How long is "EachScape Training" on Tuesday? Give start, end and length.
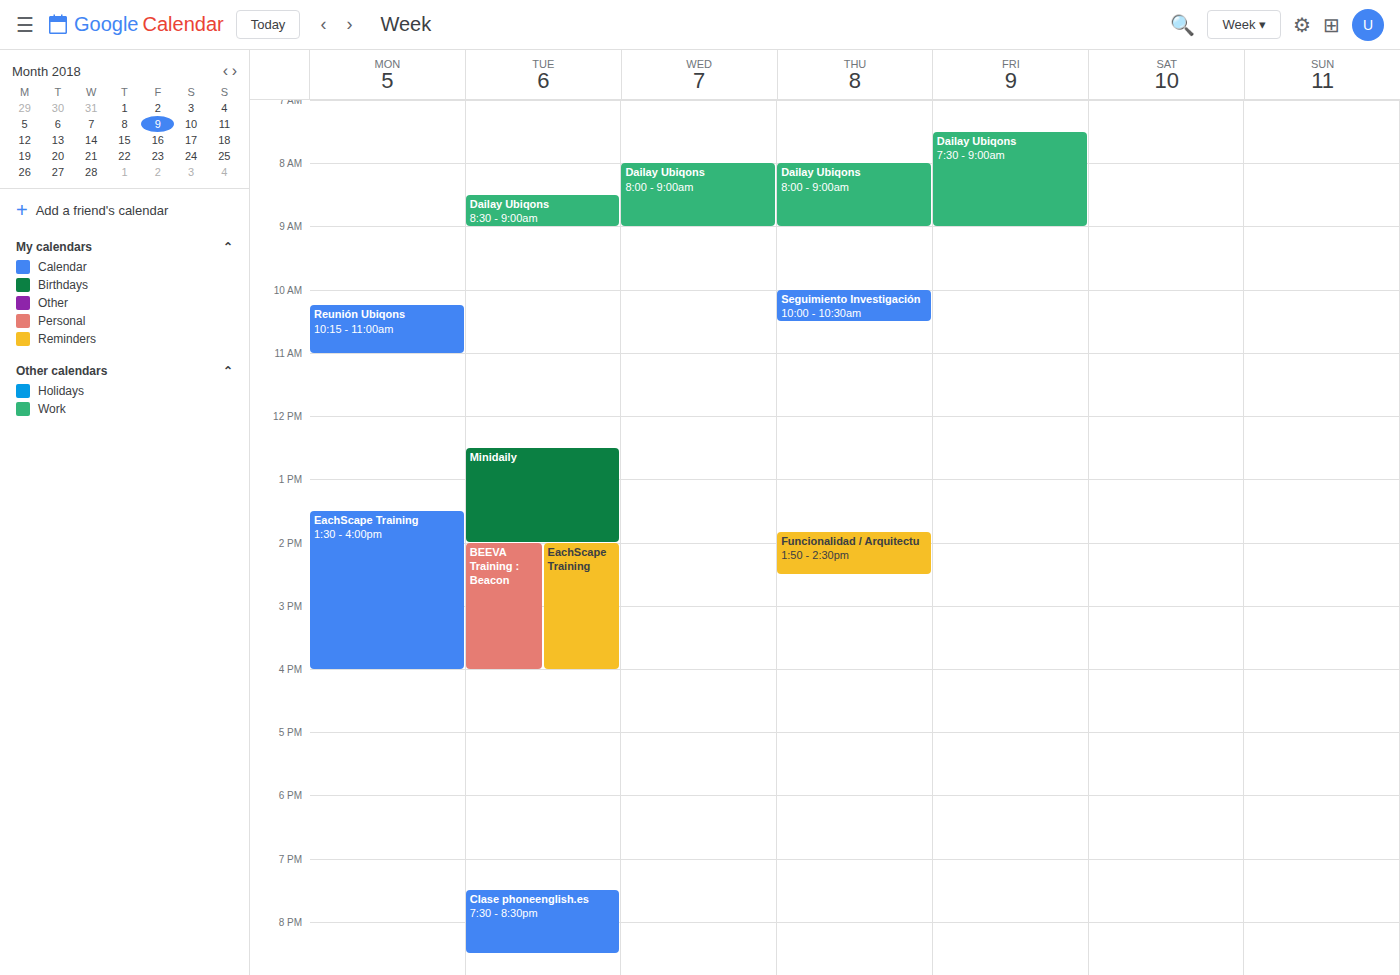
2:00 PM to 4:00 PM, 2 hours